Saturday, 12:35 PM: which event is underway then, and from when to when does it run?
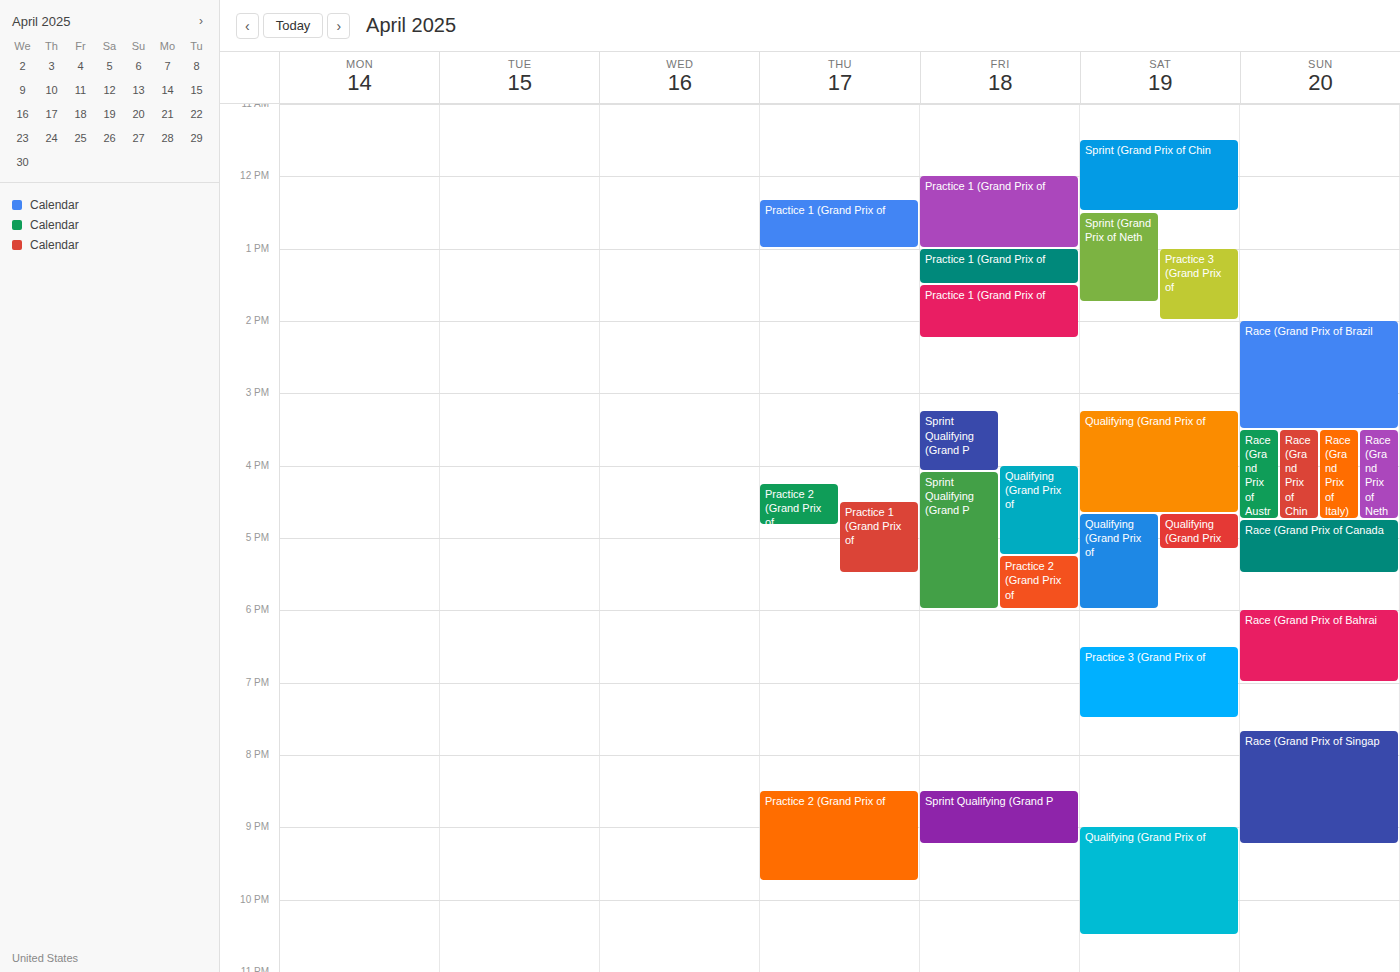
"Sprint (Grand Prix of Neth", 12:30 PM to 1:45 PM